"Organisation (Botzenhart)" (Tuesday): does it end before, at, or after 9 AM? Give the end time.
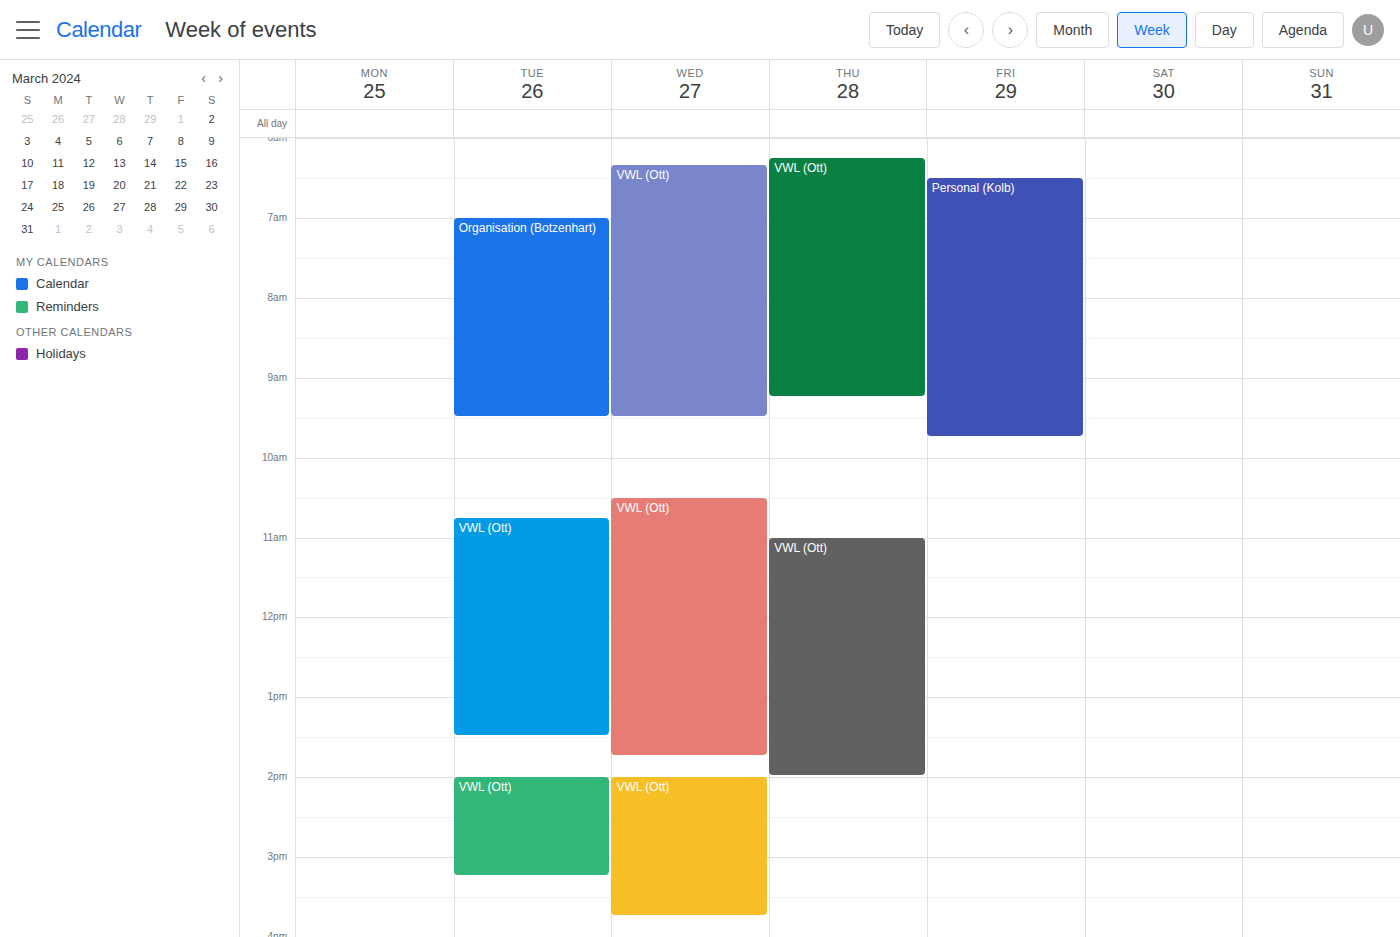
9:30 AM -- after 9 AM, 30 minutes below the 9 AM line.